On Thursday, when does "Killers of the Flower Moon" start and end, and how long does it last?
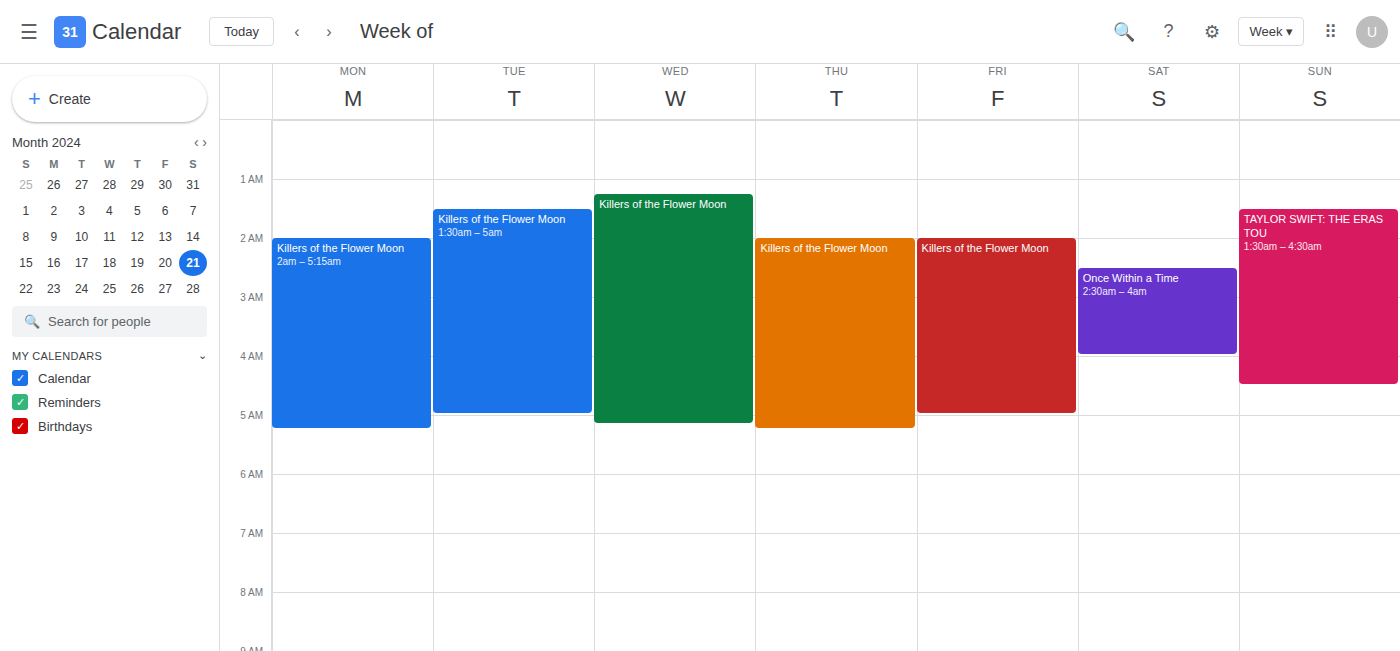
2:00 AM to 5:15 AM, 3 hours 15 minutes